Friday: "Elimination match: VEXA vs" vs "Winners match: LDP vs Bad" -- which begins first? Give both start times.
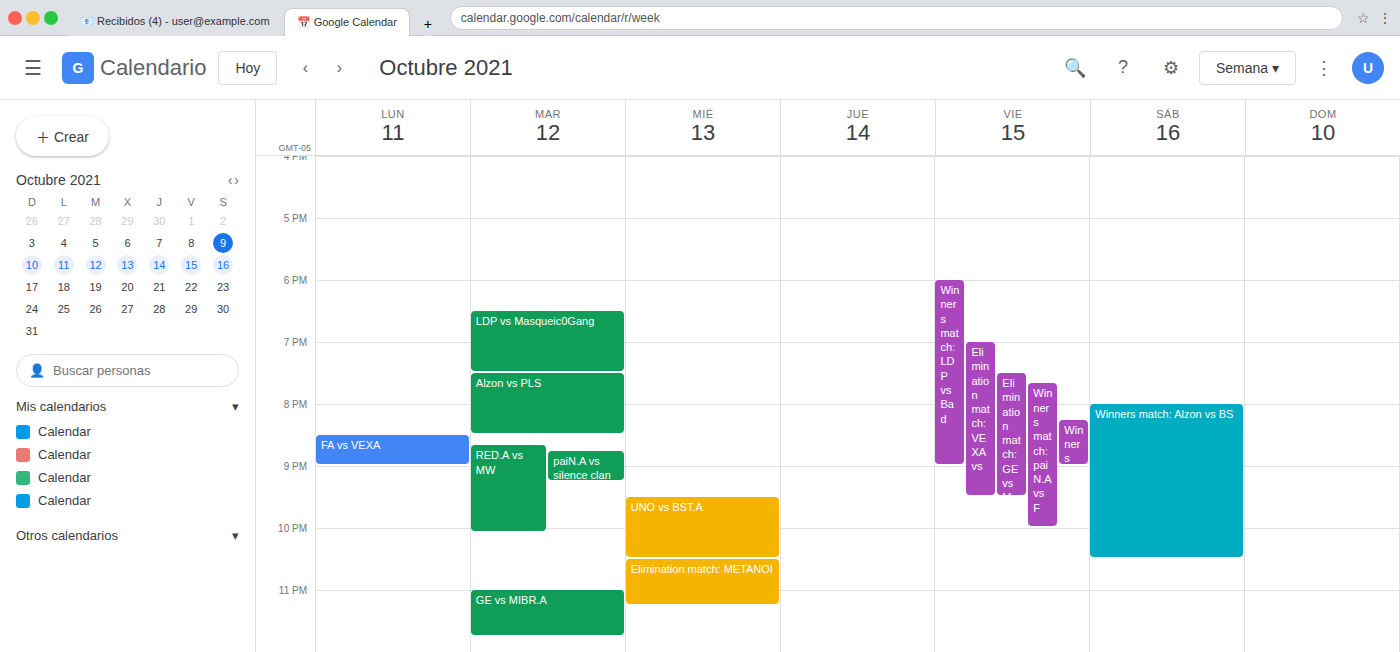
"Winners match: LDP vs Bad" 18:00; "Elimination match: VEXA vs" 19:00.